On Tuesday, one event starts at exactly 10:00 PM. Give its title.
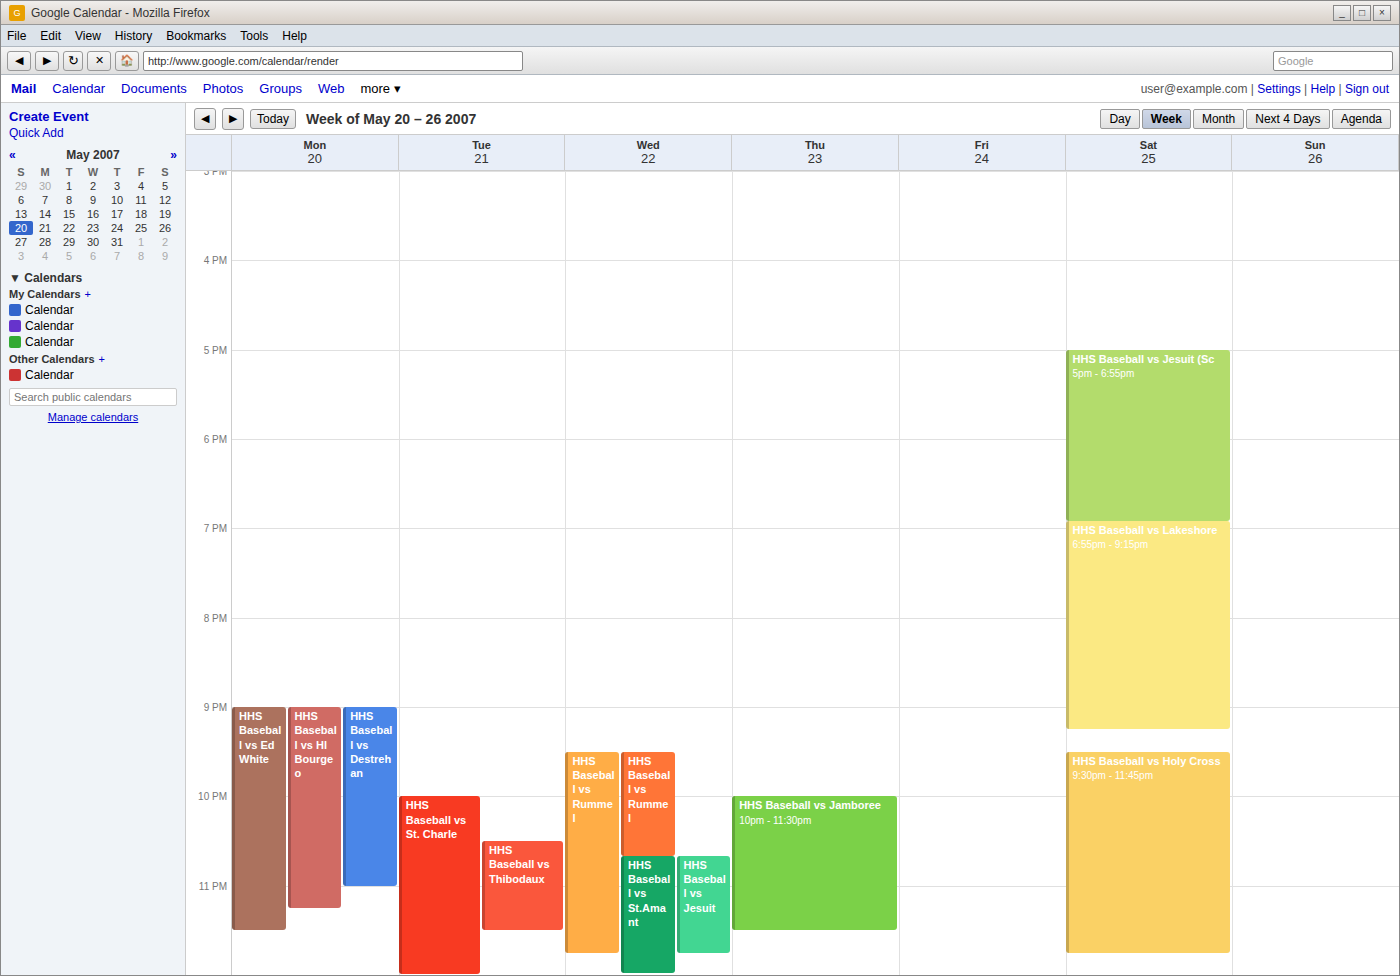
"HHS Baseball vs St. Charle"